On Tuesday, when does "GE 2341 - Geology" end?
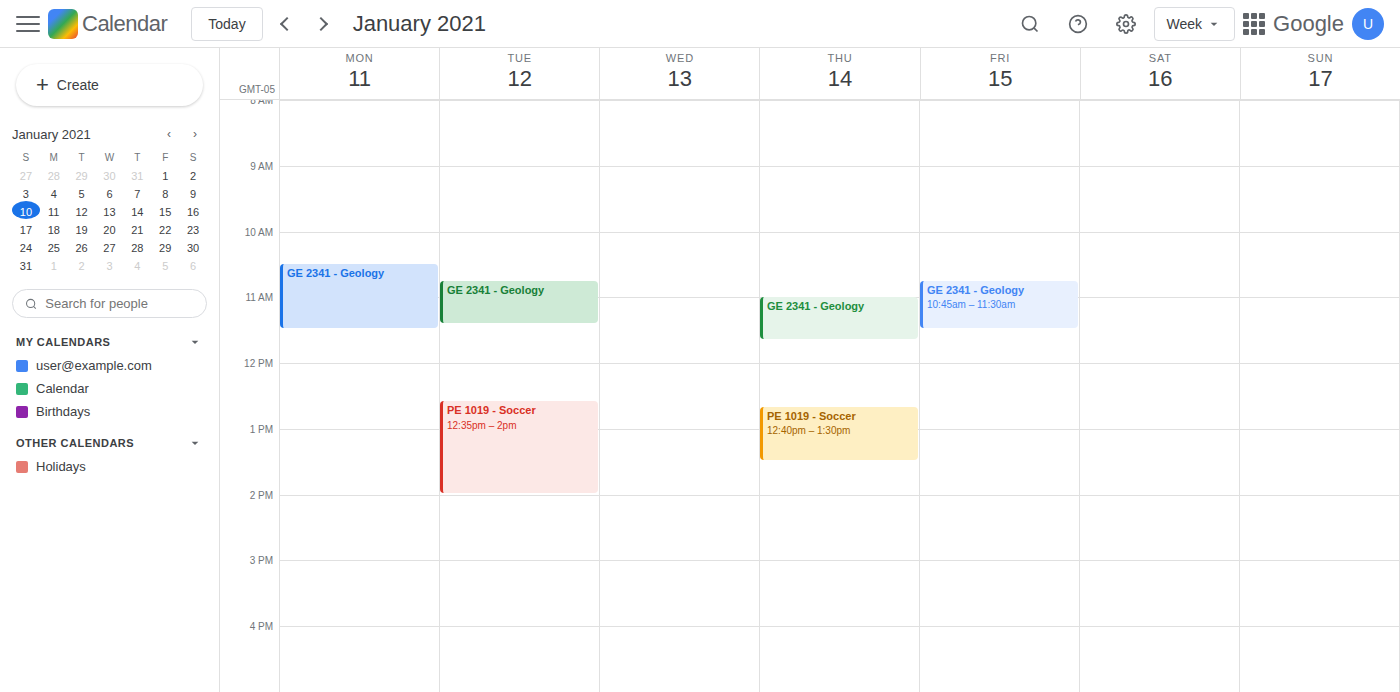
11:25 AM